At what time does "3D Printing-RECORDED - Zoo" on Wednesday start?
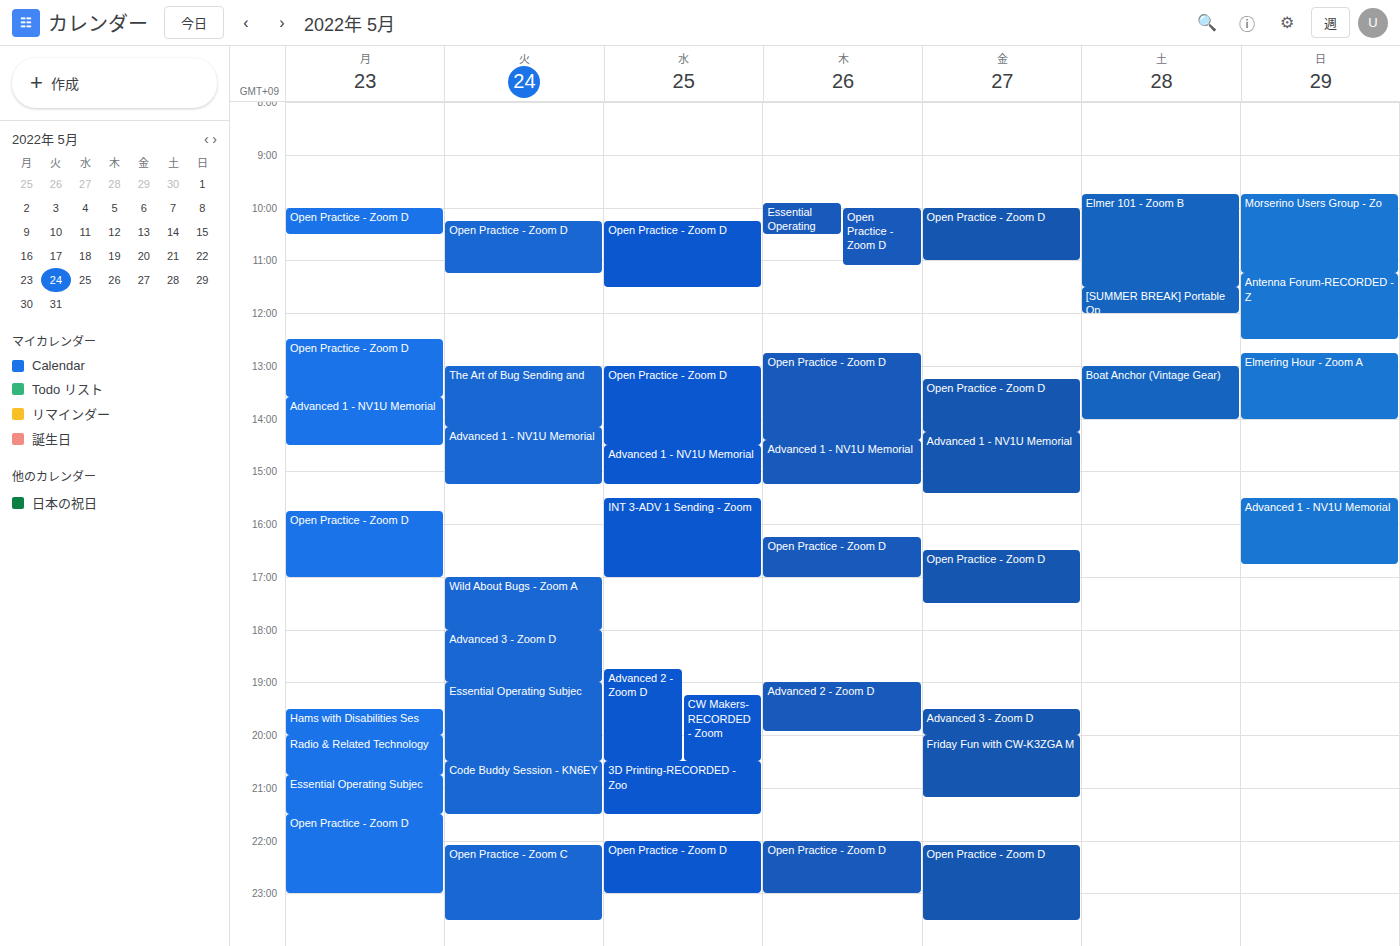
20:30